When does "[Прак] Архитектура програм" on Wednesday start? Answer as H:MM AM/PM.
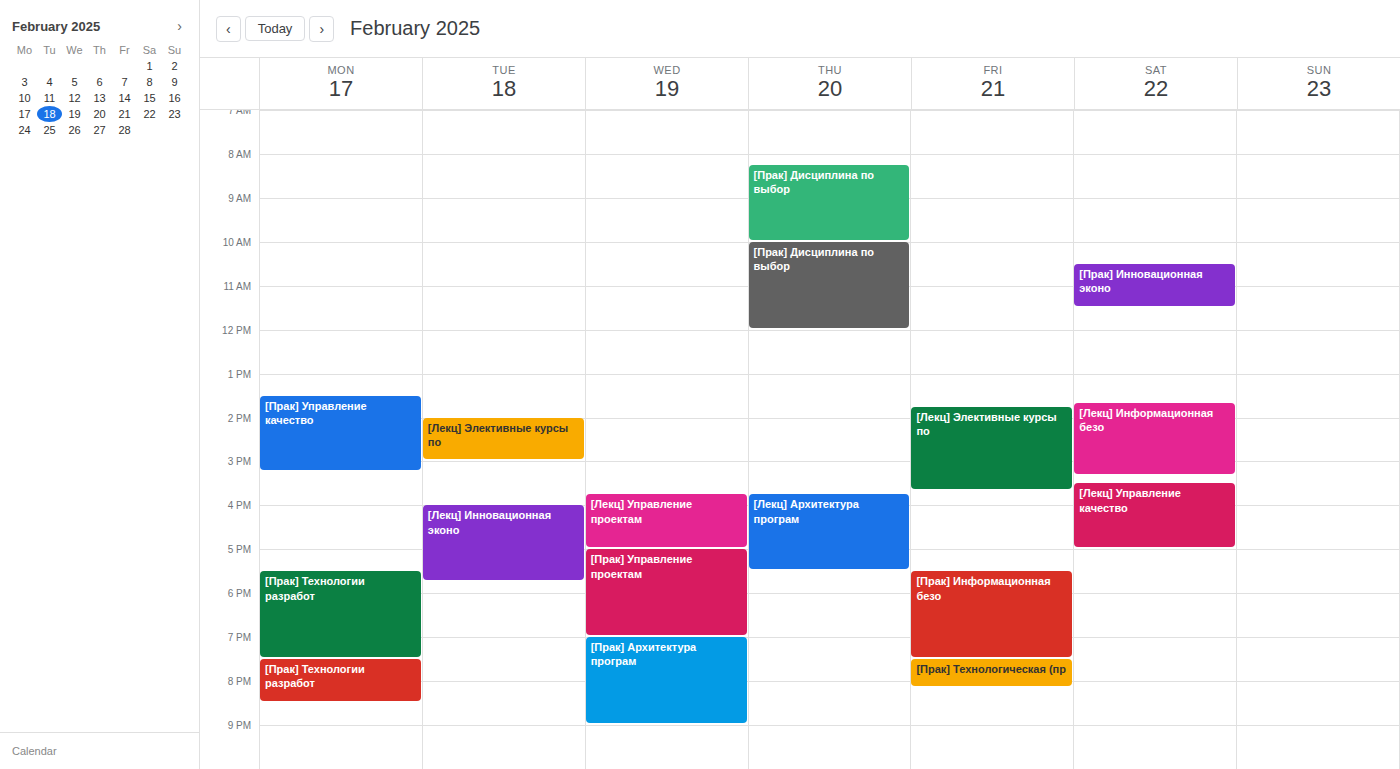
7:00 PM